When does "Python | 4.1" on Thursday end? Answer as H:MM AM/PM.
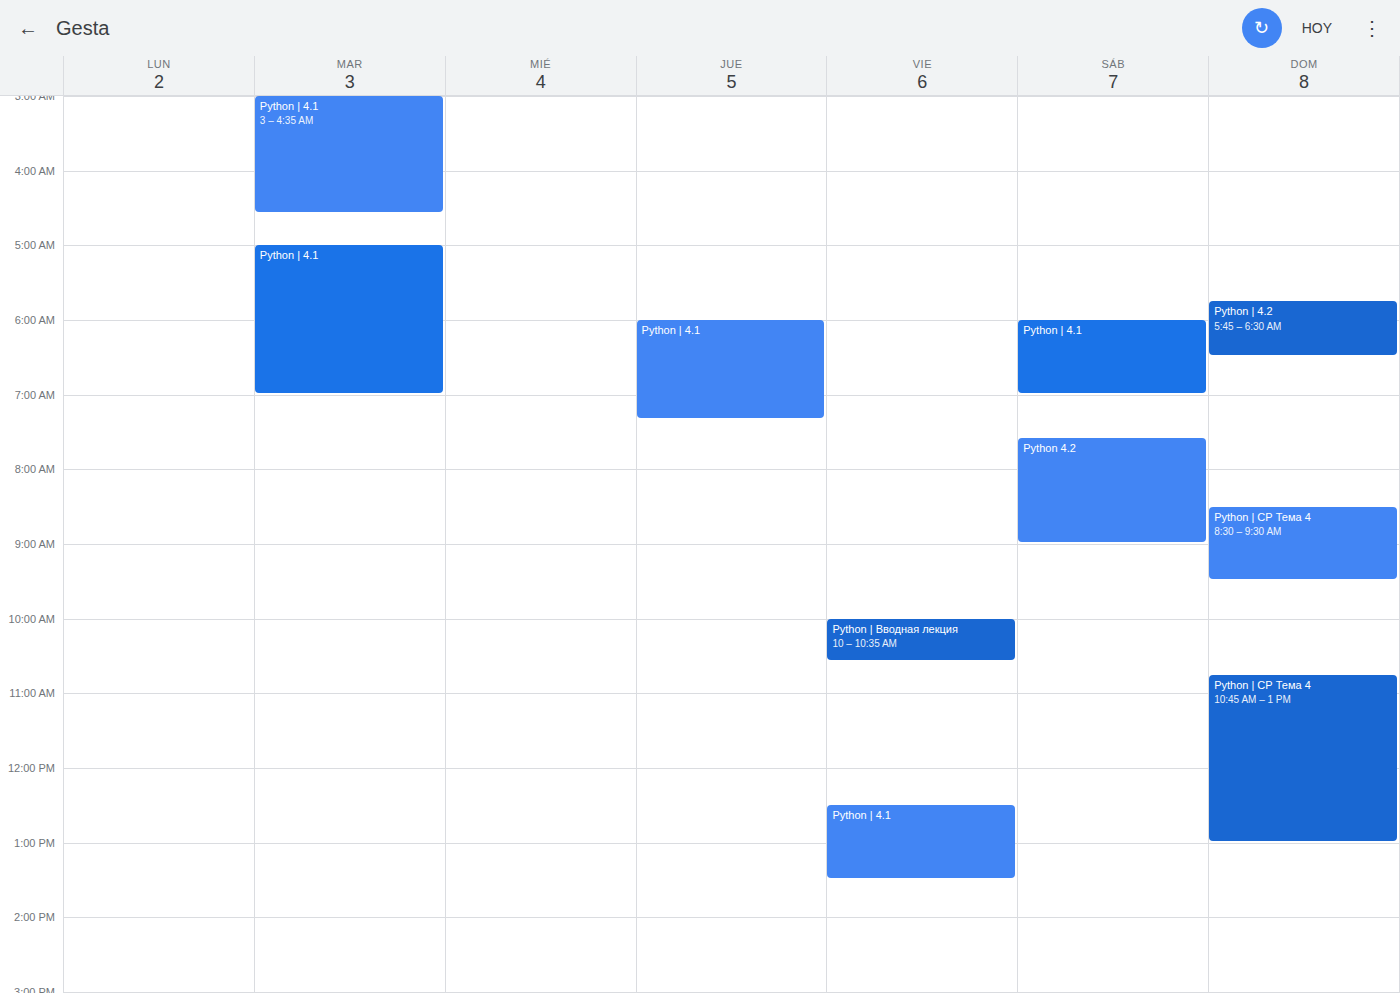
7:20 AM